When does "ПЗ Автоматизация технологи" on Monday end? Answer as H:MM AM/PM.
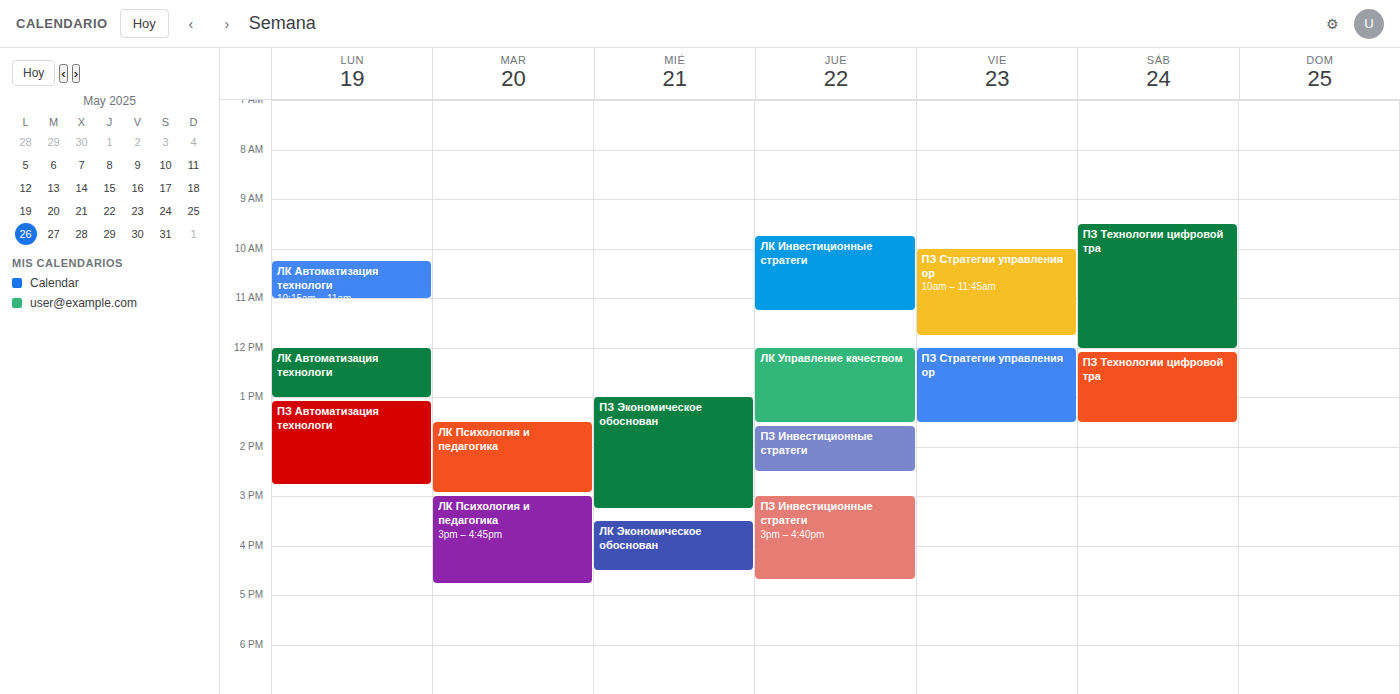
2:45 PM